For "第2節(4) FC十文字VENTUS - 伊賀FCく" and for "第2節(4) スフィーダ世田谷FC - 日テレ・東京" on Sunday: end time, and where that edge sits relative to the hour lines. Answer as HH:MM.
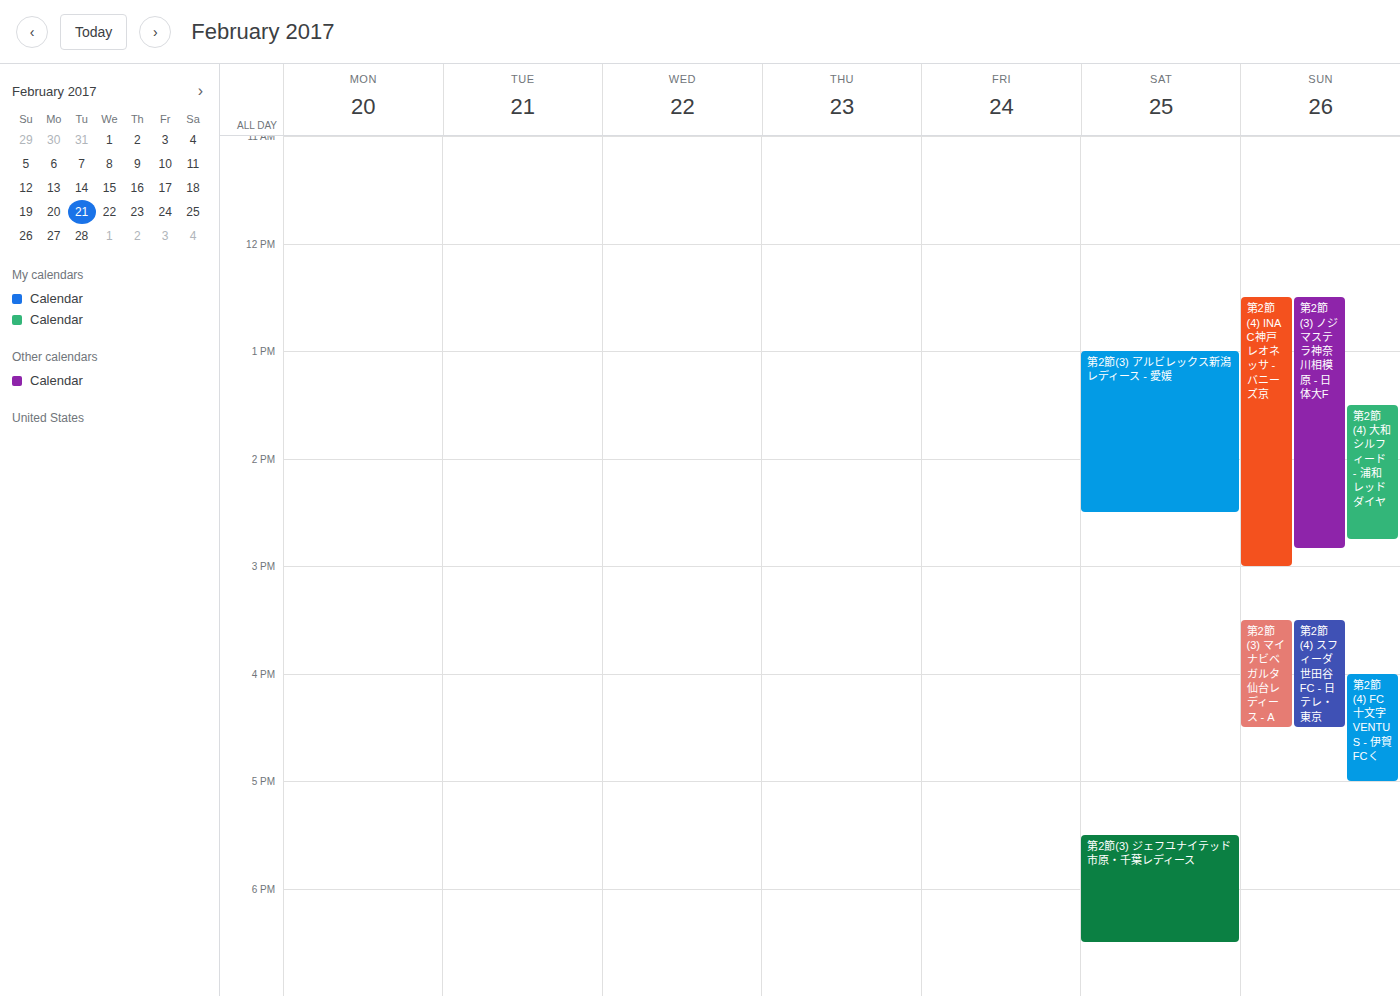
"第2節(4) FC十文字VENTUS - 伊賀FCく": 17:00, exactly on the 17:00 line. "第2節(4) スフィーダ世田谷FC - 日テレ・東京": 16:30, halfway between the 16:00 and 17:00 lines.